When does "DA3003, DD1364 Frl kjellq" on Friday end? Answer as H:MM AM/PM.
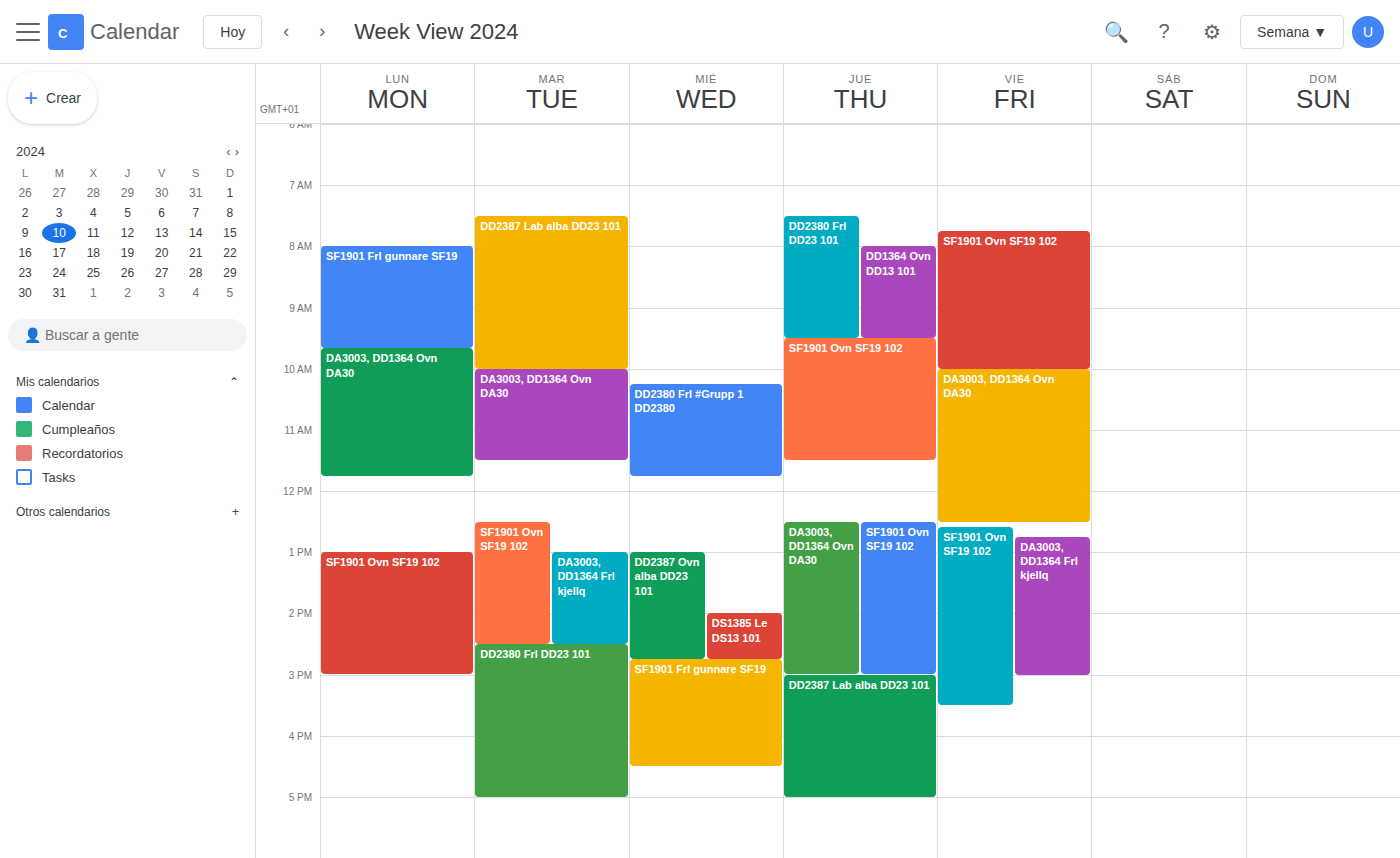
3:00 PM